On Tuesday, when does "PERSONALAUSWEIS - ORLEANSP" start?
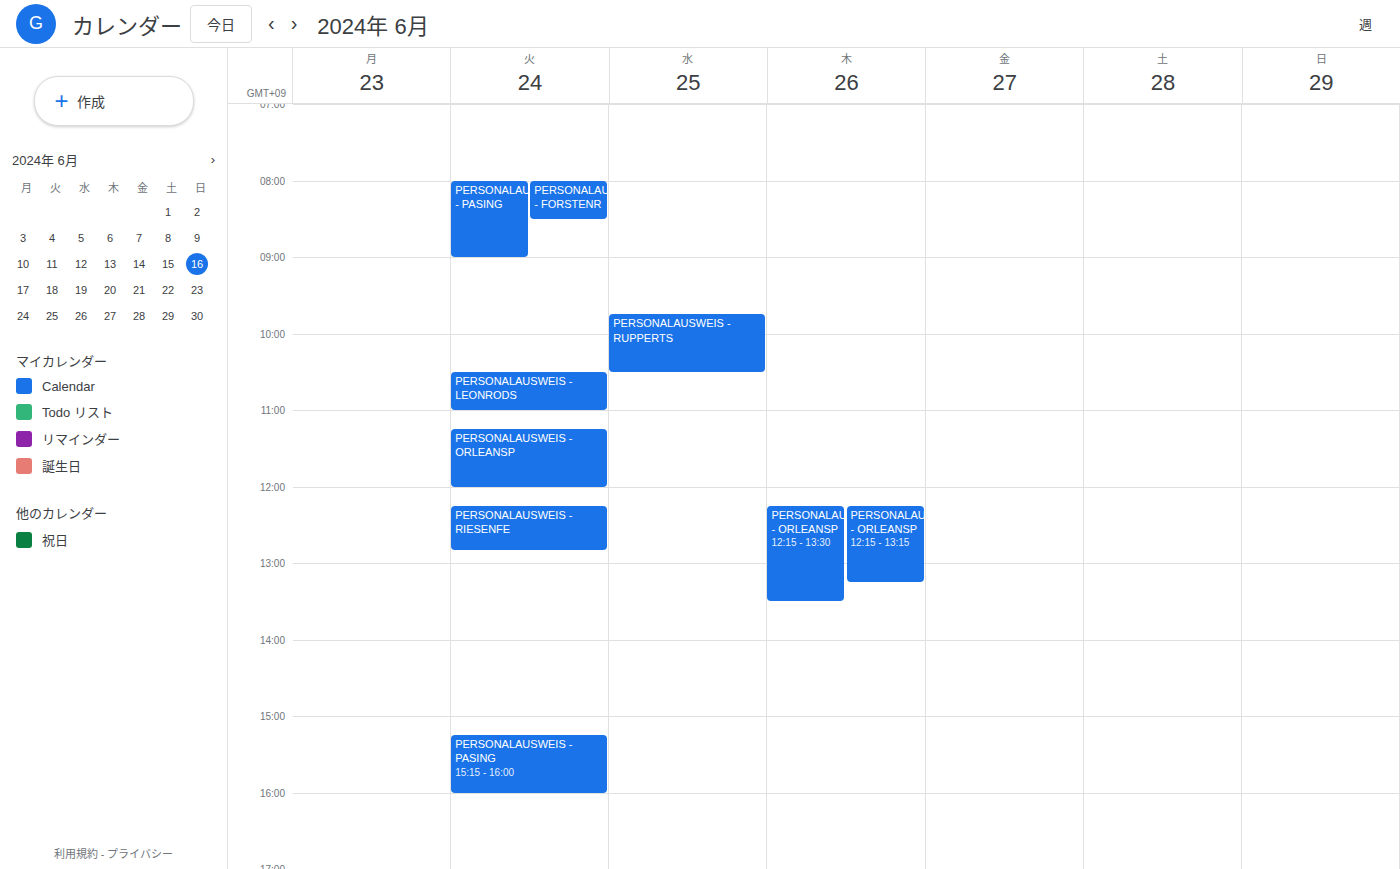
11:15 AM